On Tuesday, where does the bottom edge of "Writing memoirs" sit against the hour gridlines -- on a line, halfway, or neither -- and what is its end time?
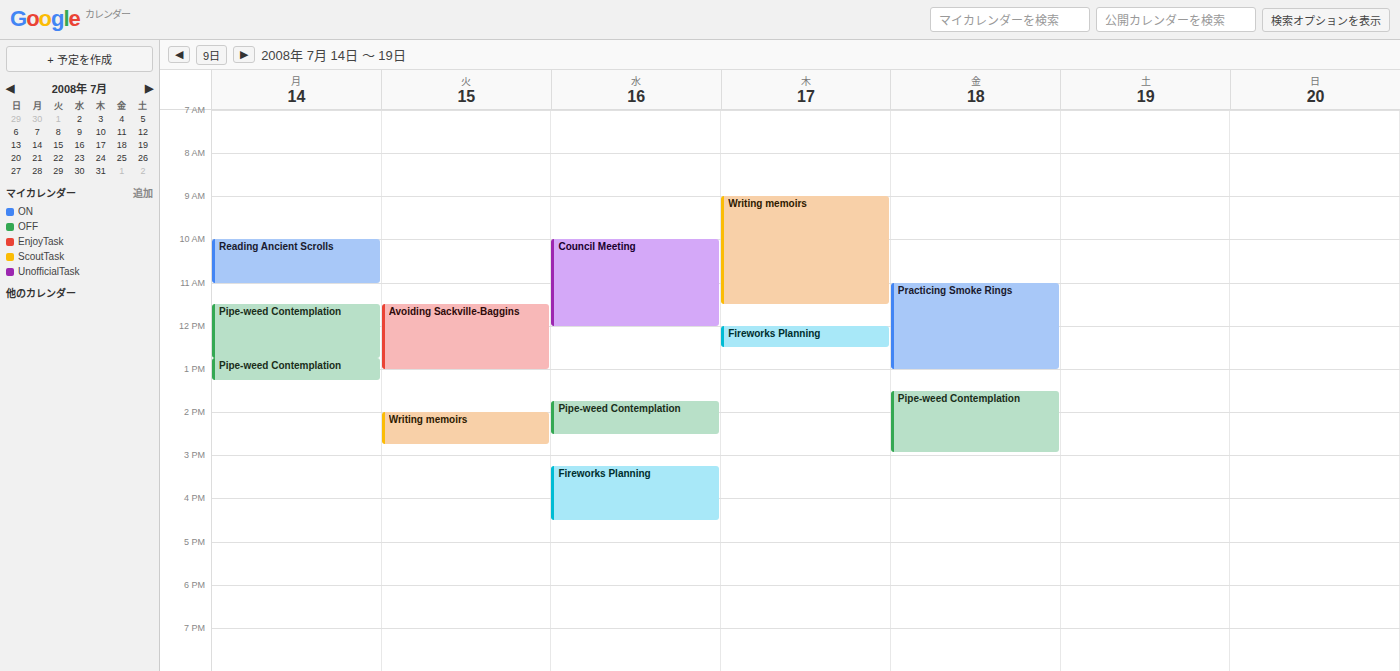
2:45 PM -- neither: three quarters of the way from the 2 PM line to the 3 PM line.